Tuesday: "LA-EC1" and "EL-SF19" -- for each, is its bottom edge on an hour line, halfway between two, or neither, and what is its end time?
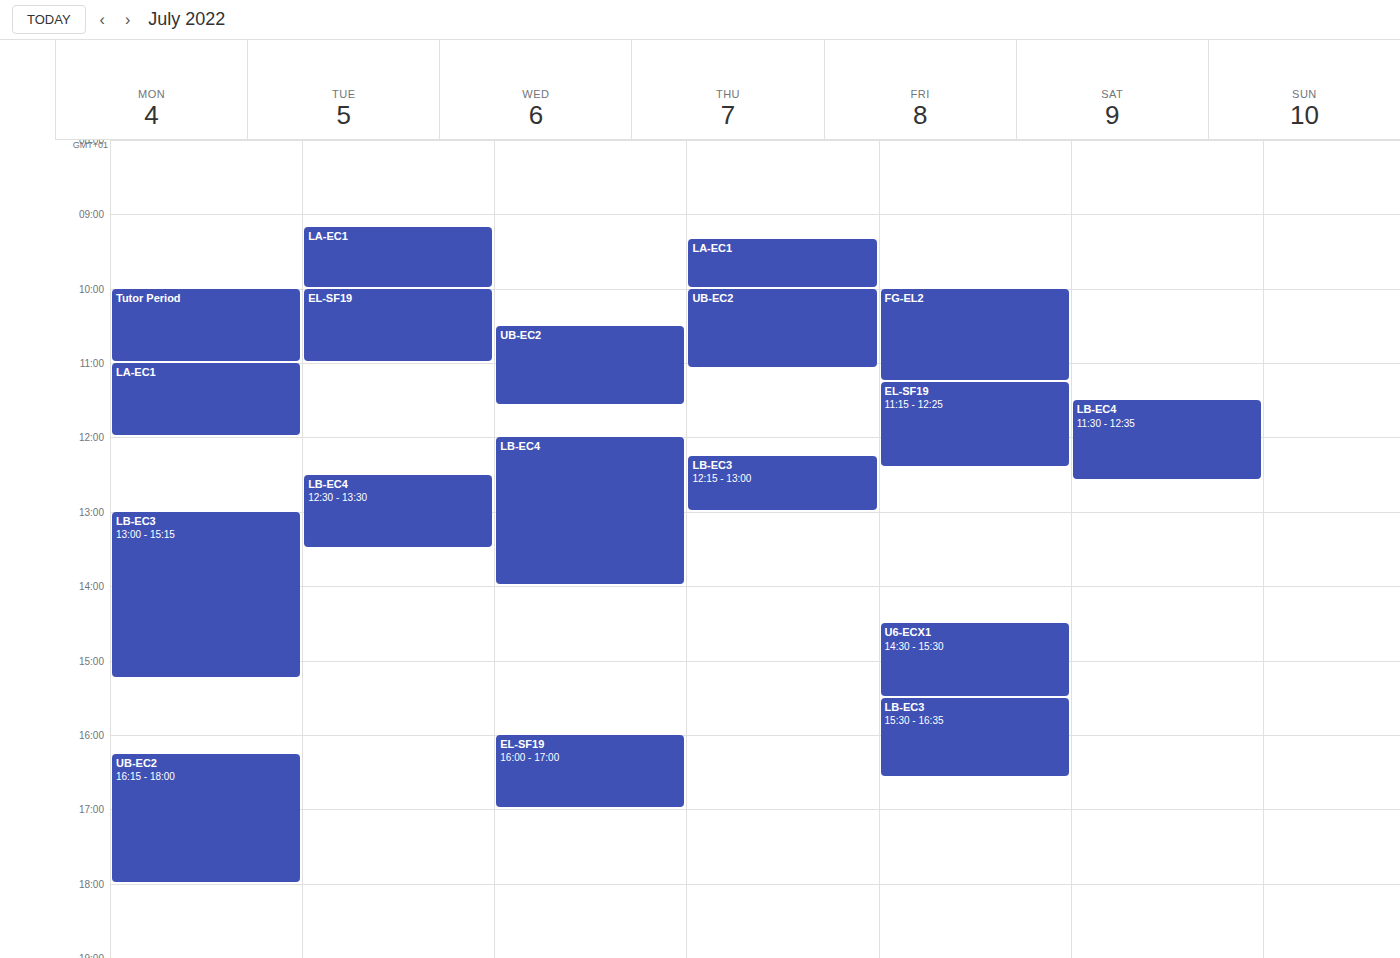
"LA-EC1": 10:00 AM, exactly on the 10 AM line. "EL-SF19": 11:00 AM, exactly on the 11 AM line.